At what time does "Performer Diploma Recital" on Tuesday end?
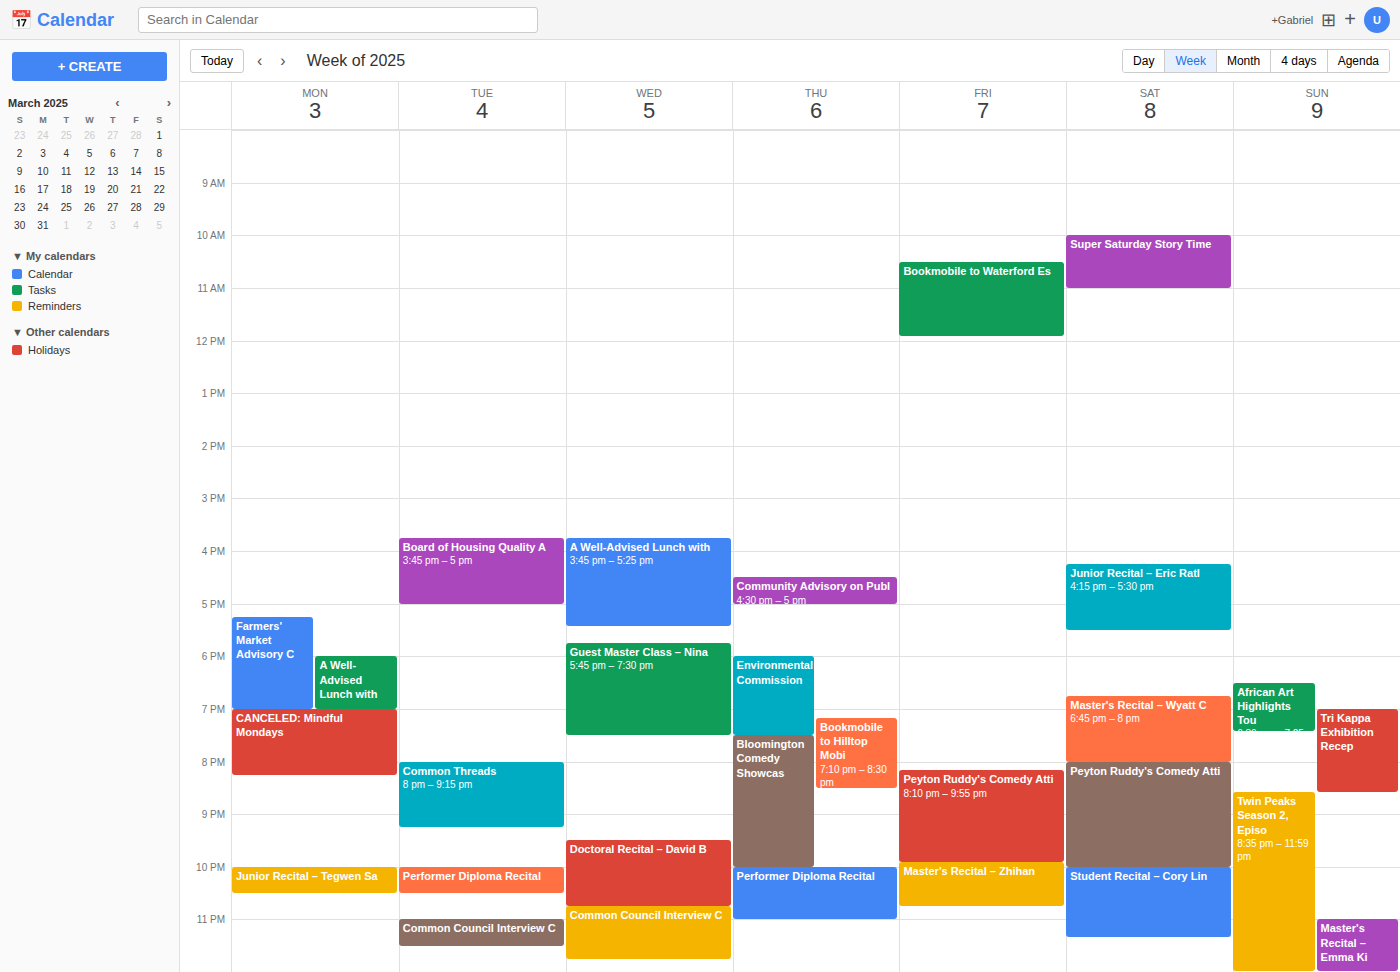
10:30 PM